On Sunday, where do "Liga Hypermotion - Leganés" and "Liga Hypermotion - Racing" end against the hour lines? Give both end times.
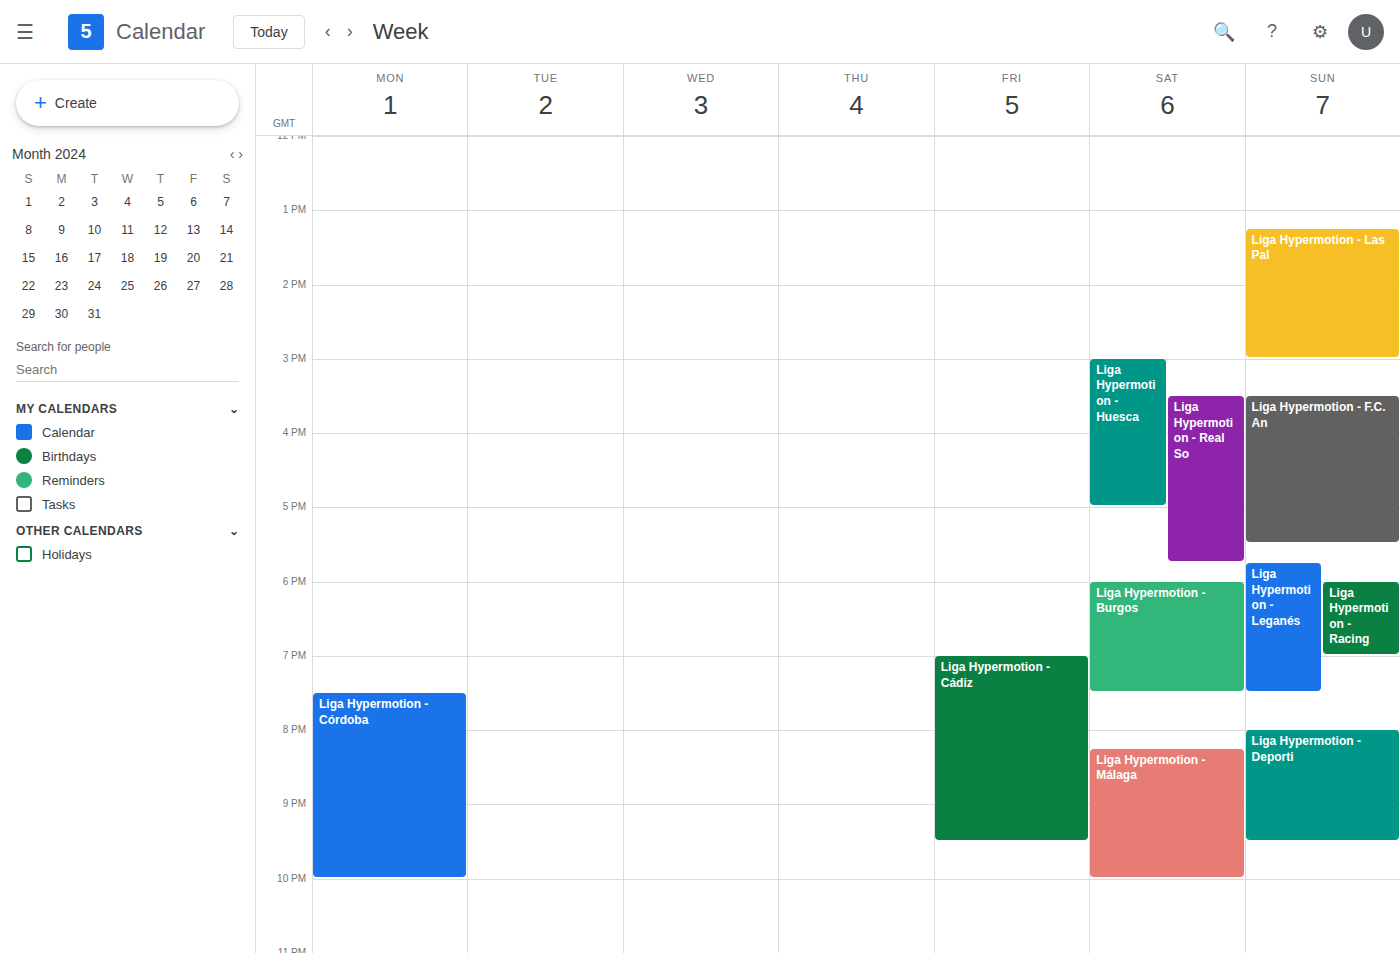
"Liga Hypermotion - Leganés": 7:30 PM, halfway between the 7 PM and 8 PM lines. "Liga Hypermotion - Racing": 7:00 PM, exactly on the 7 PM line.